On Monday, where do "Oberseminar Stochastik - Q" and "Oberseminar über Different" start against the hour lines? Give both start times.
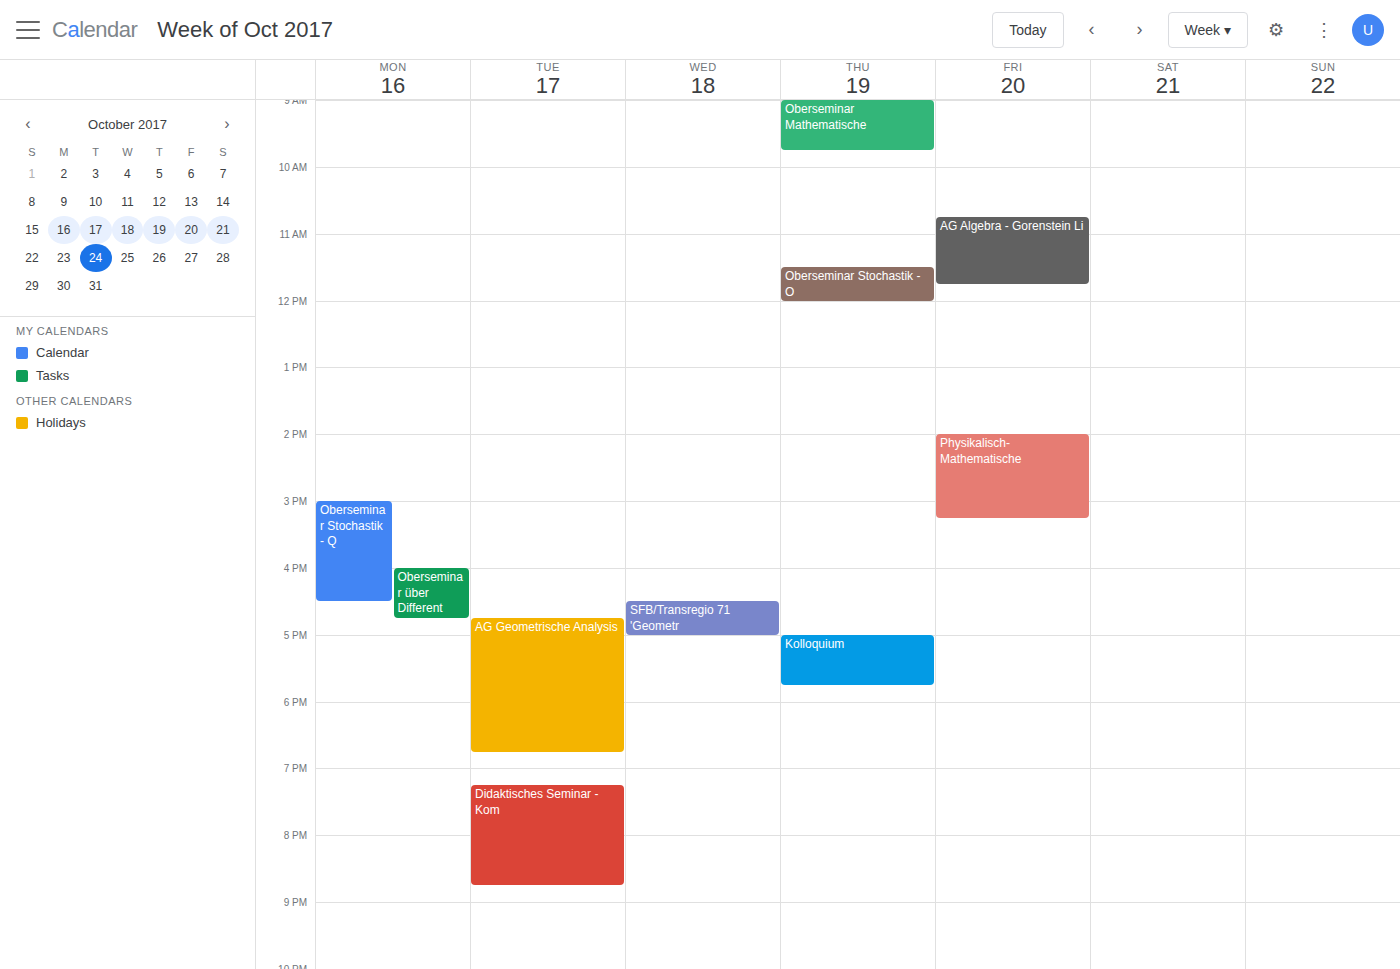
"Oberseminar Stochastik - Q": 3:00 PM, exactly on the 3 PM line. "Oberseminar über Different": 4:00 PM, exactly on the 4 PM line.